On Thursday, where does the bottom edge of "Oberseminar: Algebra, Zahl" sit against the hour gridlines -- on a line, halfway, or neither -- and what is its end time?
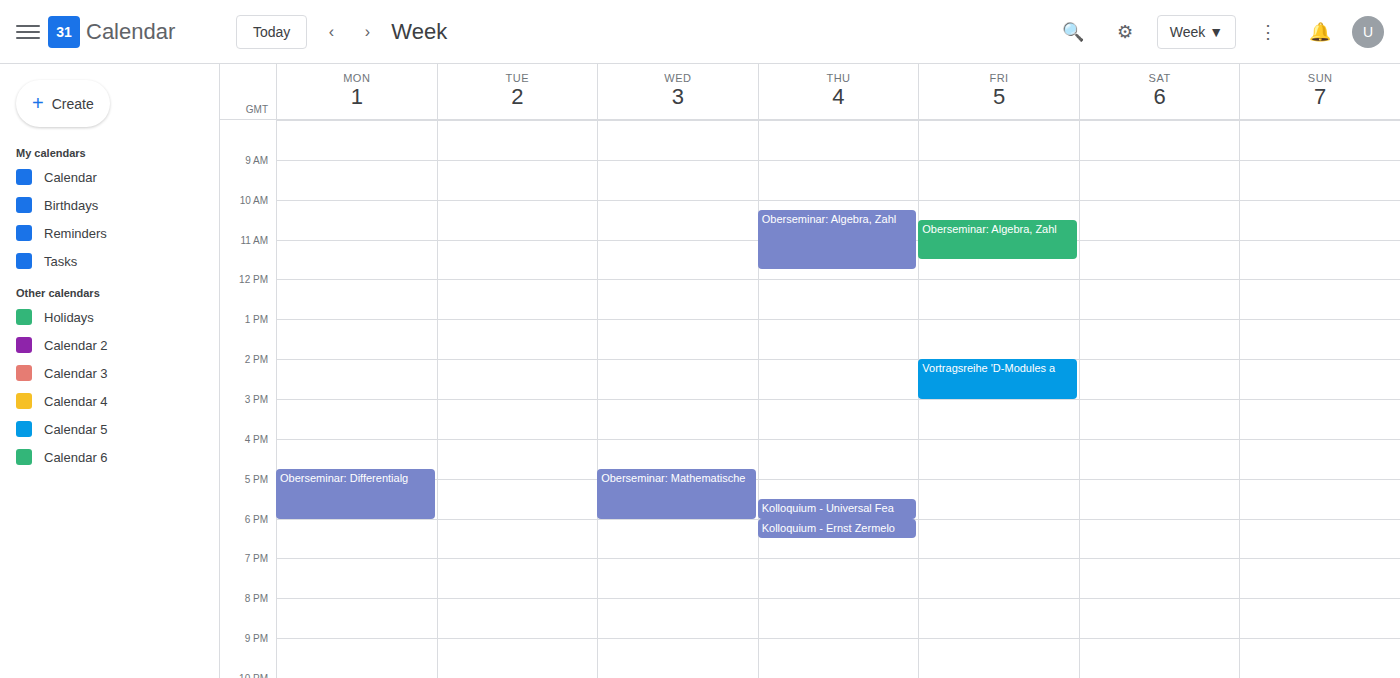
11:45 AM -- neither: three quarters of the way from the 11 AM line to the 12 PM line.